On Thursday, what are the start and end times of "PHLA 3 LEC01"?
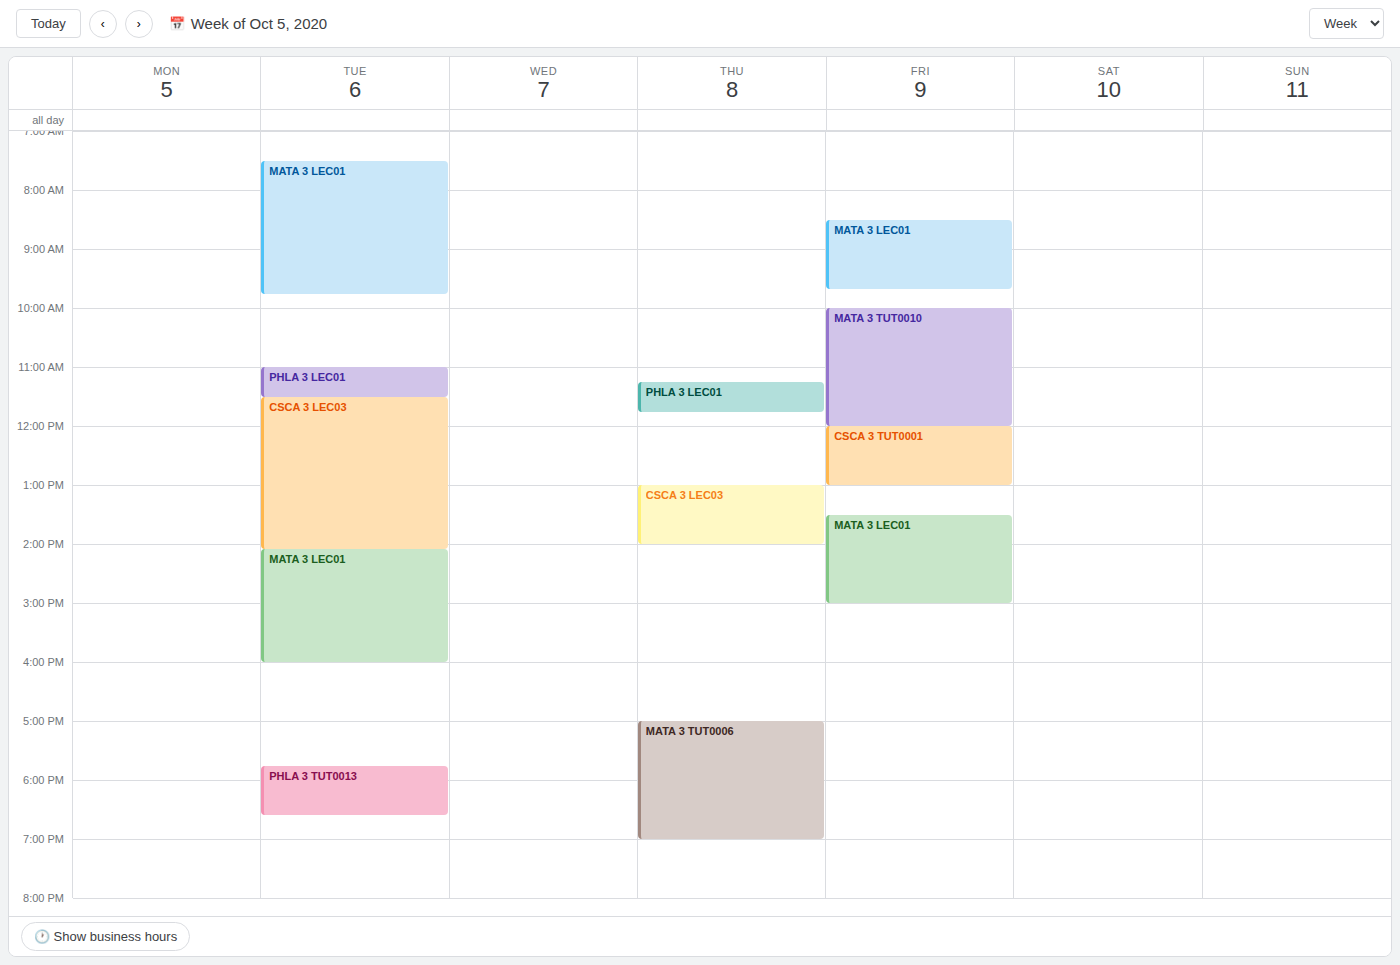
11:15 AM to 11:45 AM